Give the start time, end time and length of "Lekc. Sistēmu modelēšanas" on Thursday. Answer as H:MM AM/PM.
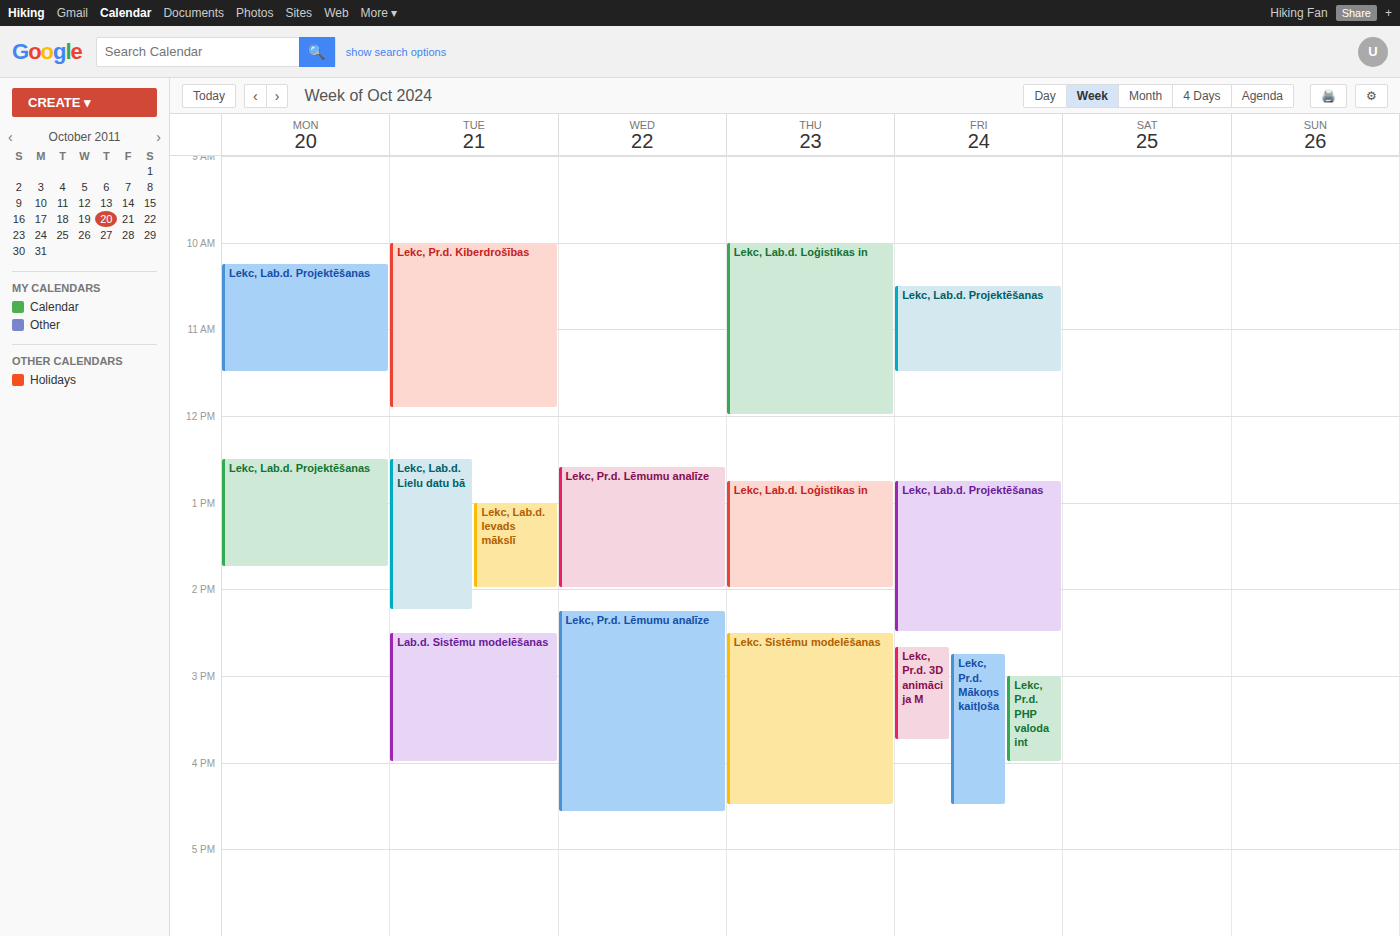
2:30 PM to 4:30 PM, 2 hours